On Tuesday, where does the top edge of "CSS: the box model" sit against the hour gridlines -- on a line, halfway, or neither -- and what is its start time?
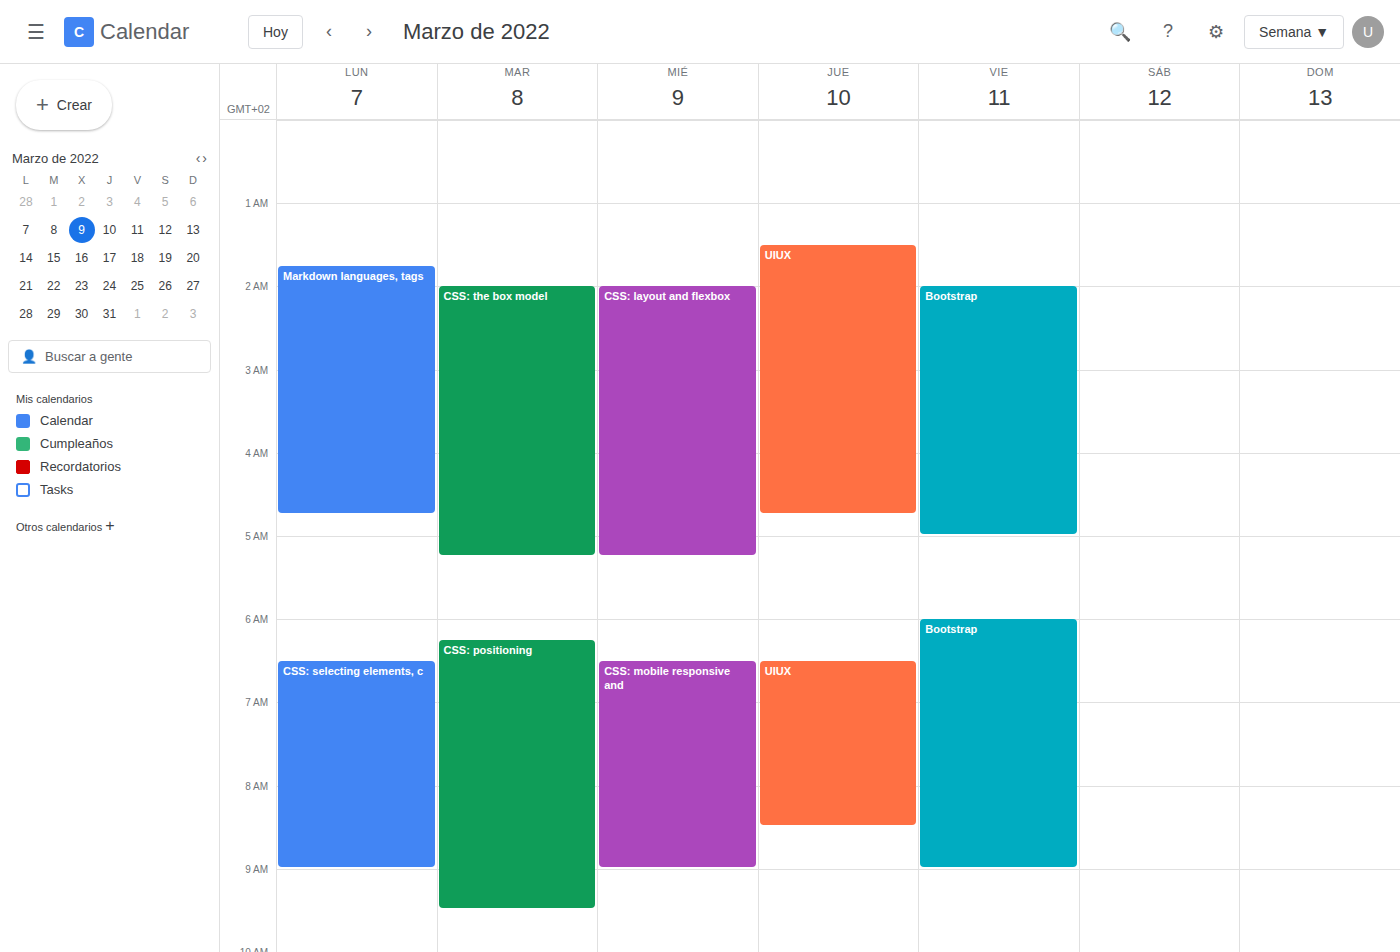
2:00 AM -- exactly on the 2 AM line.